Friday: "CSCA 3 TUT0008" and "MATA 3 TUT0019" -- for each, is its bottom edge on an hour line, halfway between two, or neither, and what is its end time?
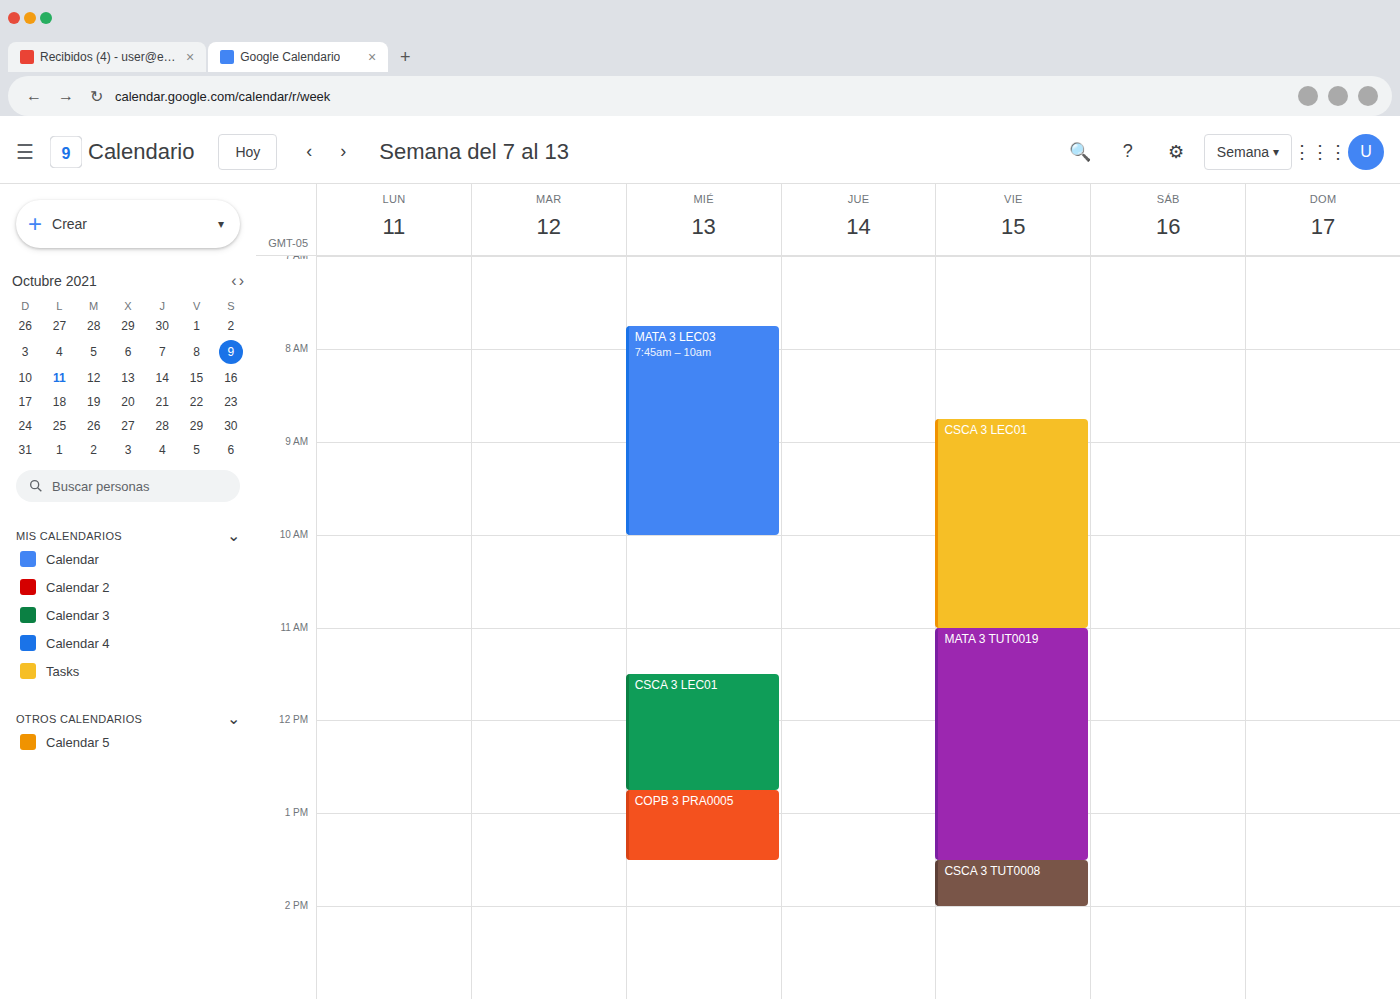
"CSCA 3 TUT0008": 2:00 PM, exactly on the 2 PM line. "MATA 3 TUT0019": 1:30 PM, halfway between the 1 PM and 2 PM lines.